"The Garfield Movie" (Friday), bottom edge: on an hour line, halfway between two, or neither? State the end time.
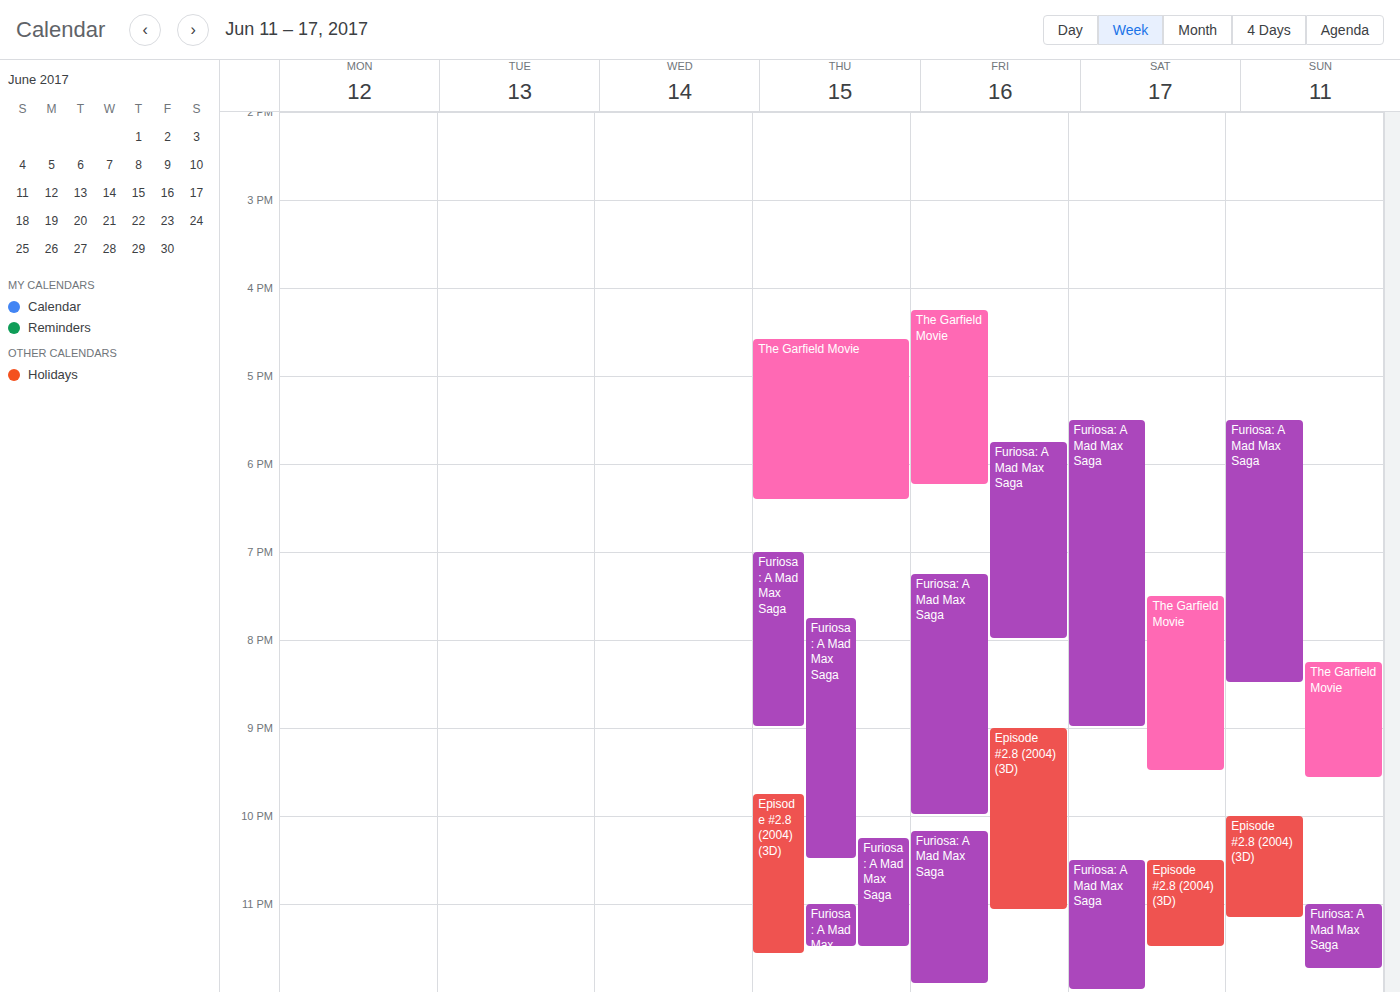
18:15 -- neither: a quarter of the way from the 18:00 line to the 19:00 line.